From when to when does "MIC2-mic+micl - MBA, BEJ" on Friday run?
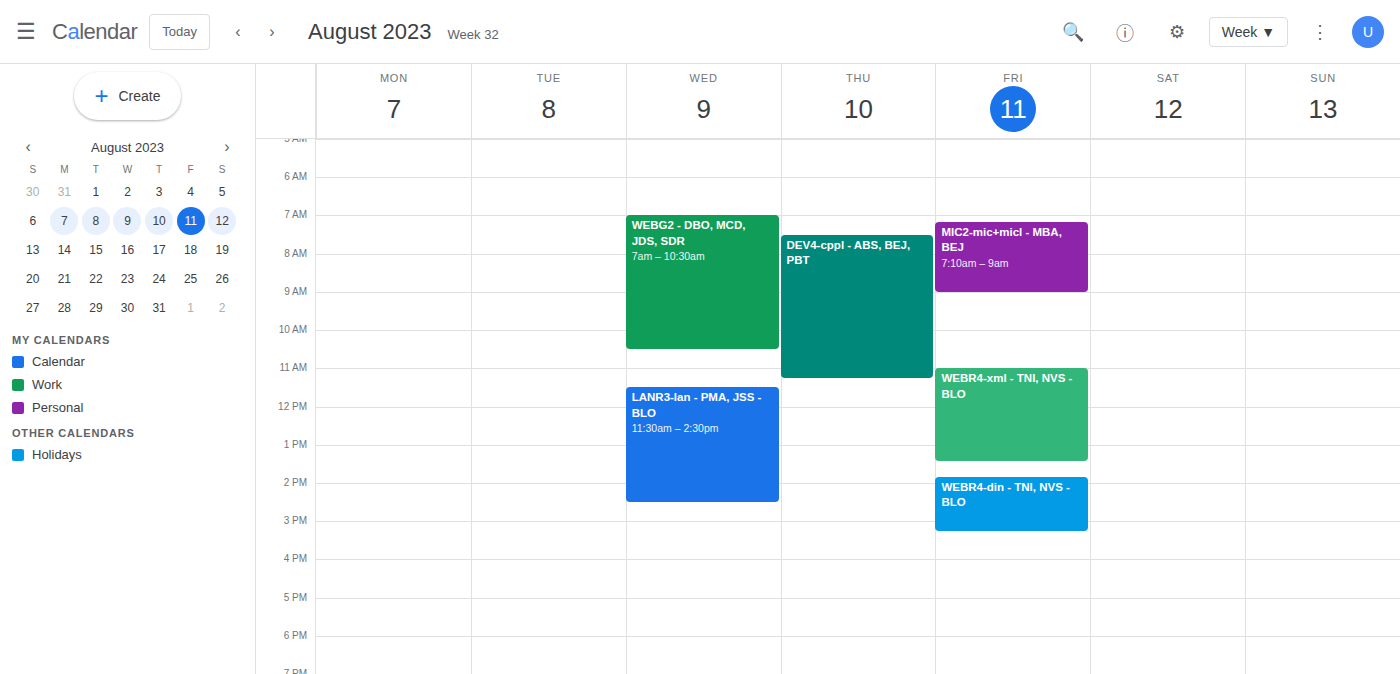
7:10 AM to 9:00 AM